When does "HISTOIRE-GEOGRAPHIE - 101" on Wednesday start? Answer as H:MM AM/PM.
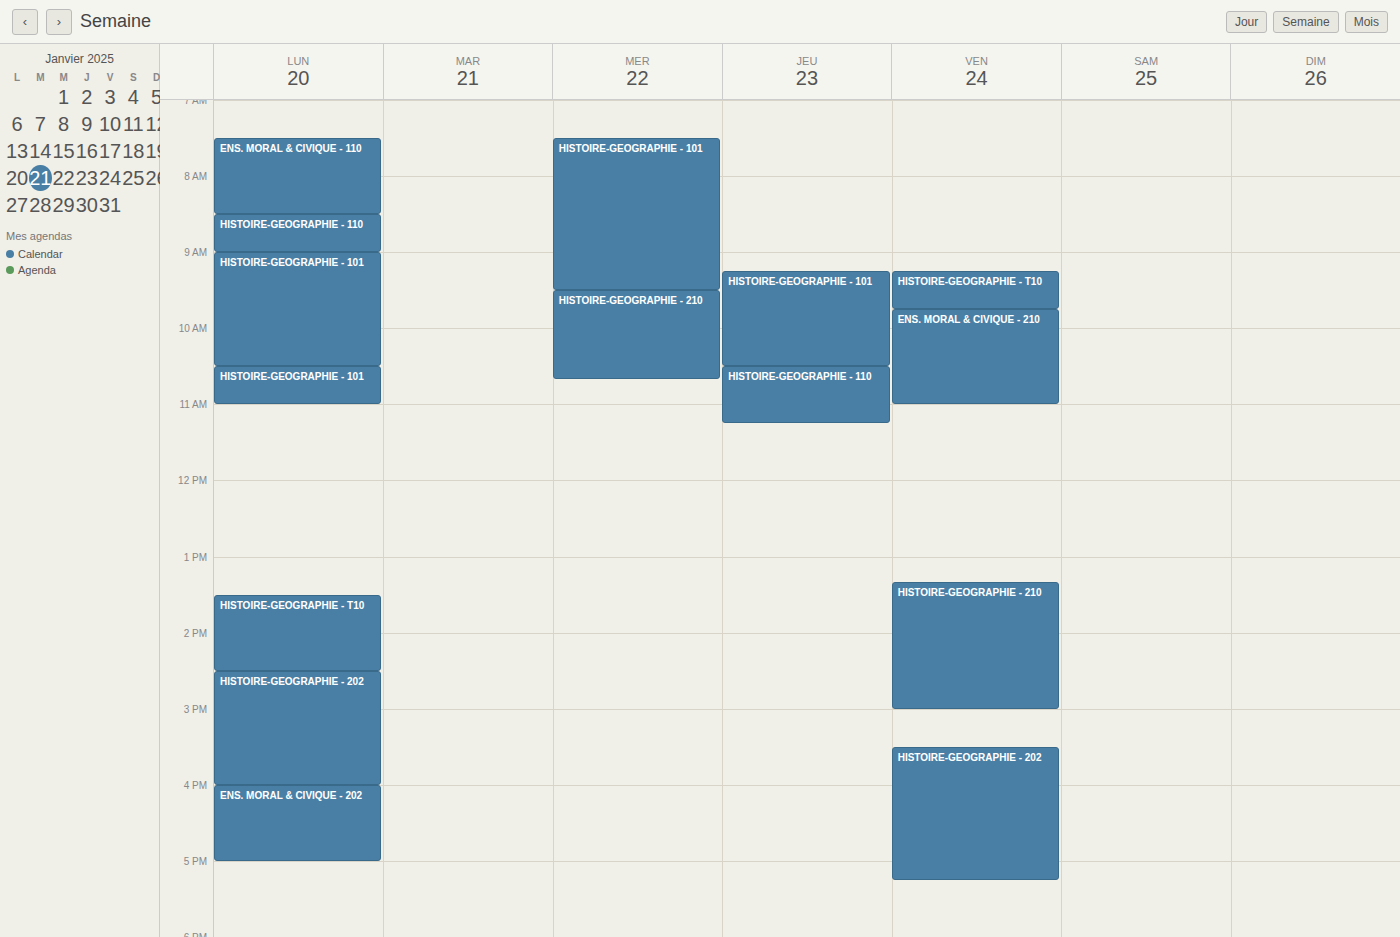
7:30 AM